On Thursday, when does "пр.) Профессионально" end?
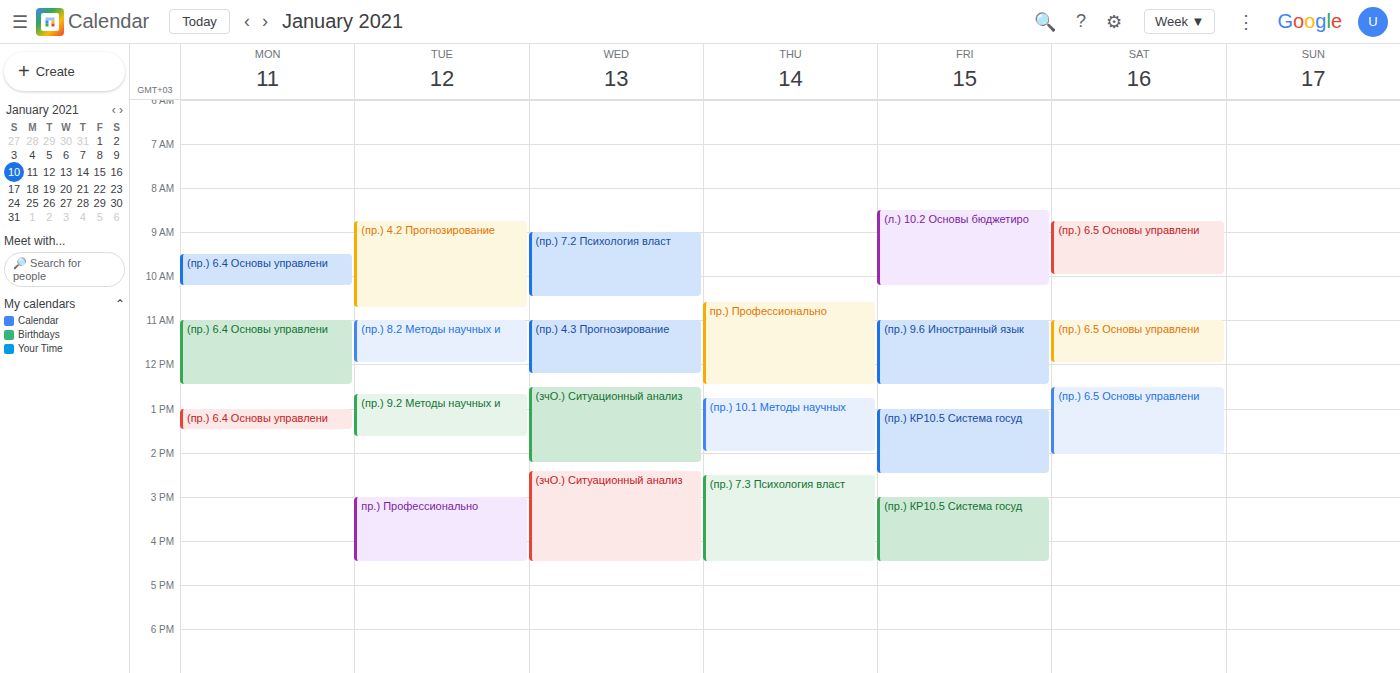
12:30